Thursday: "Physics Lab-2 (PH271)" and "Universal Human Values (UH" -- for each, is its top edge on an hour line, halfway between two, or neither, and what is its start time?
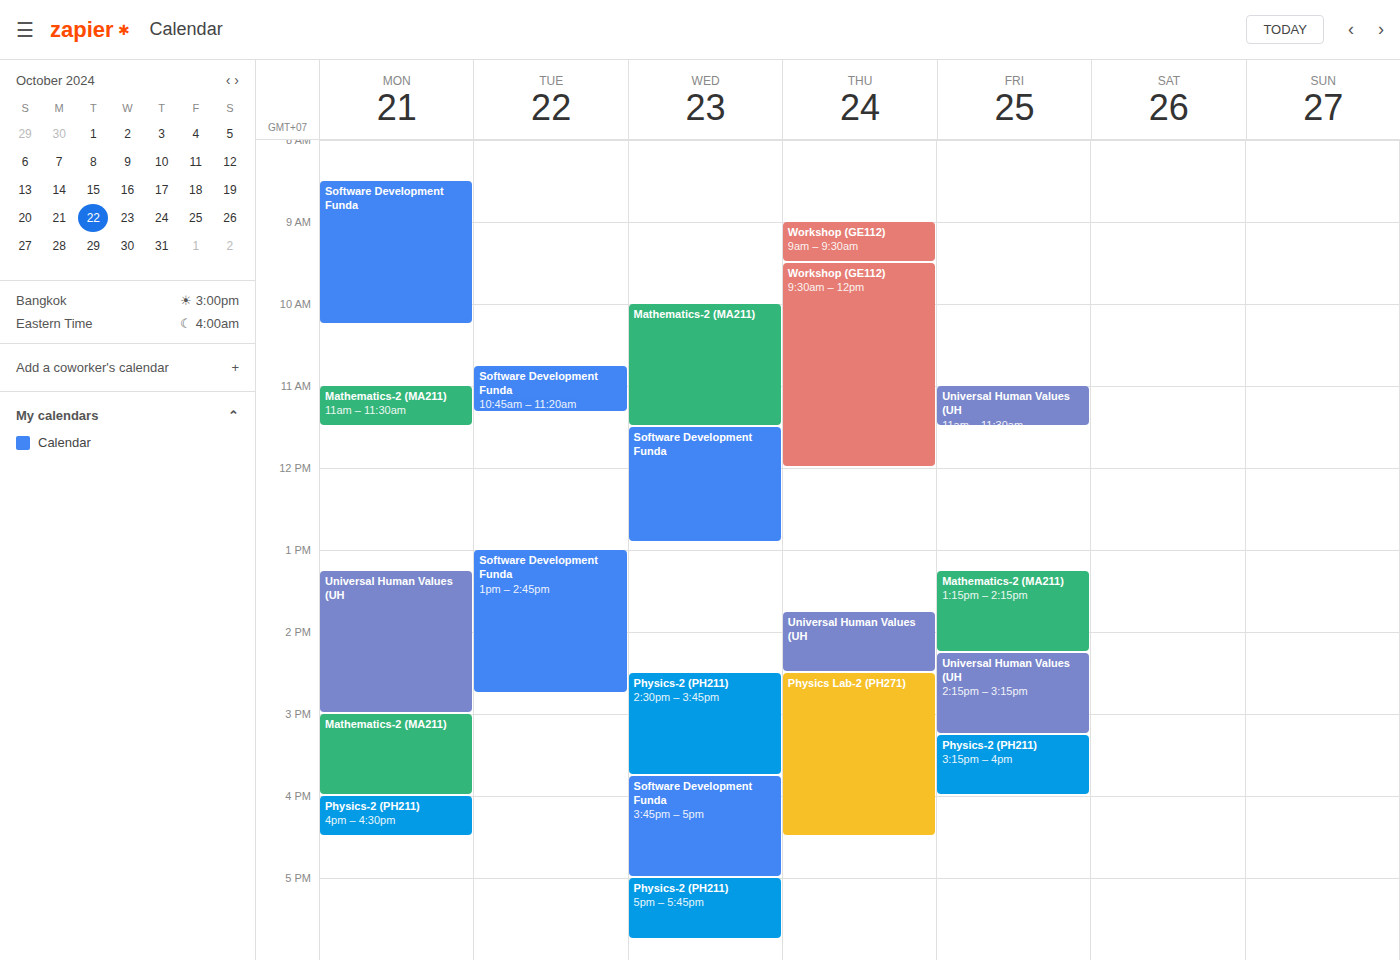
"Physics Lab-2 (PH271)": 2:30 PM, halfway between the 2 PM and 3 PM lines. "Universal Human Values (UH": 1:45 PM, neither: three quarters of the way from the 1 PM line to the 2 PM line.